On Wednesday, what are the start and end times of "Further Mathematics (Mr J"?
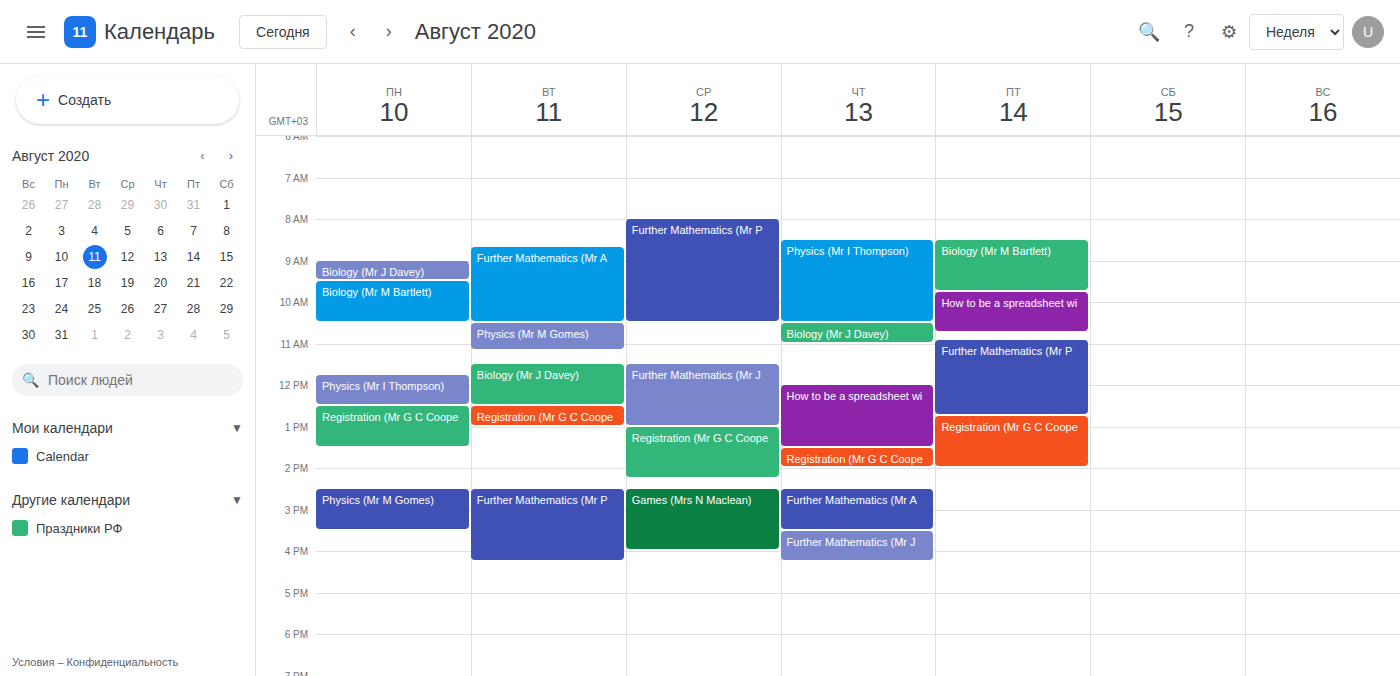
11:30 AM to 1:00 PM